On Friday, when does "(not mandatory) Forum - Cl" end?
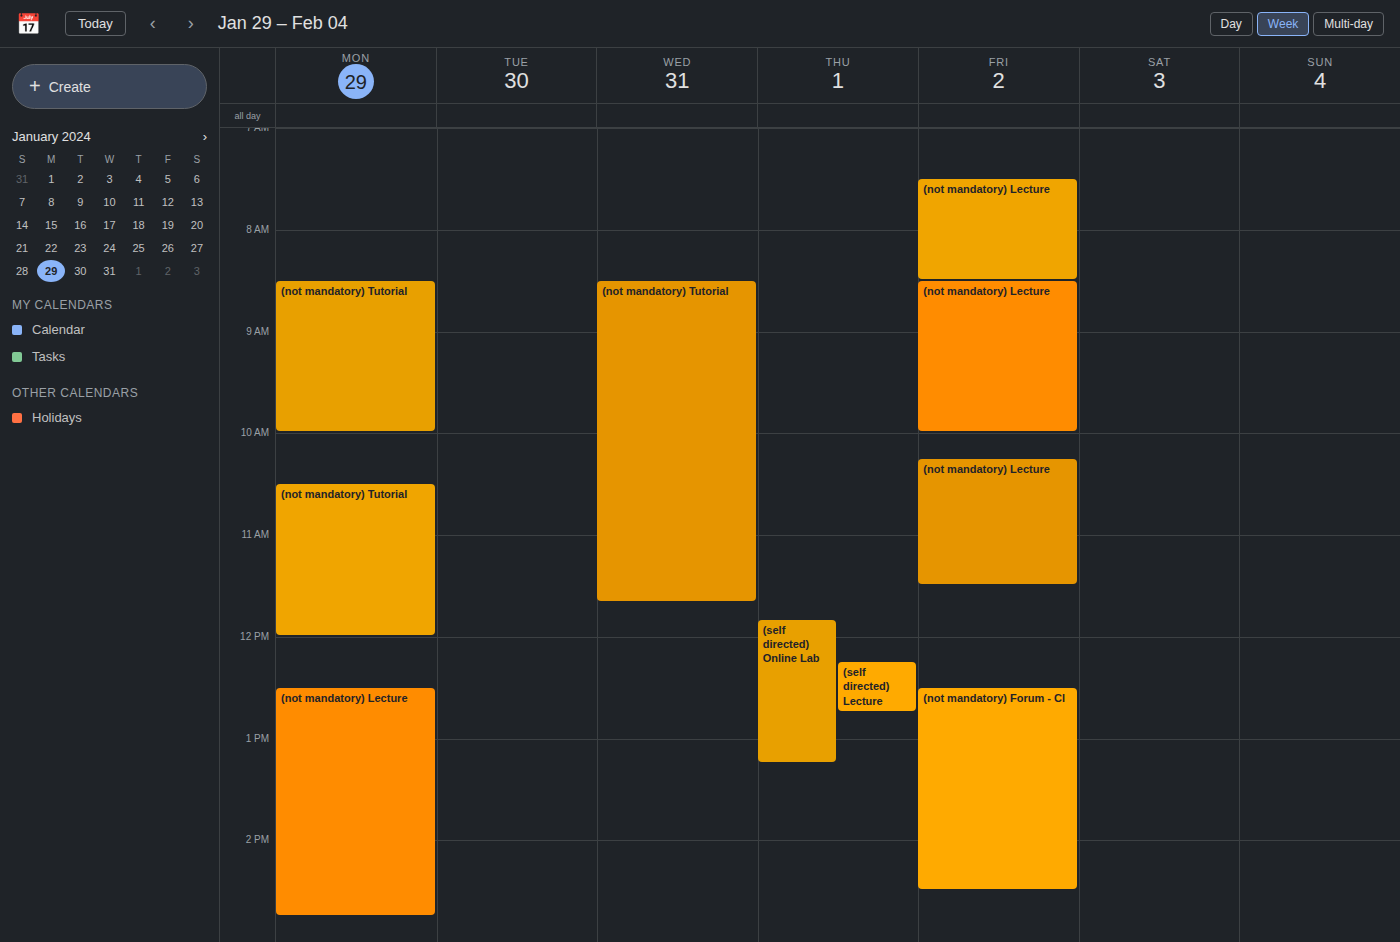
2:30 PM